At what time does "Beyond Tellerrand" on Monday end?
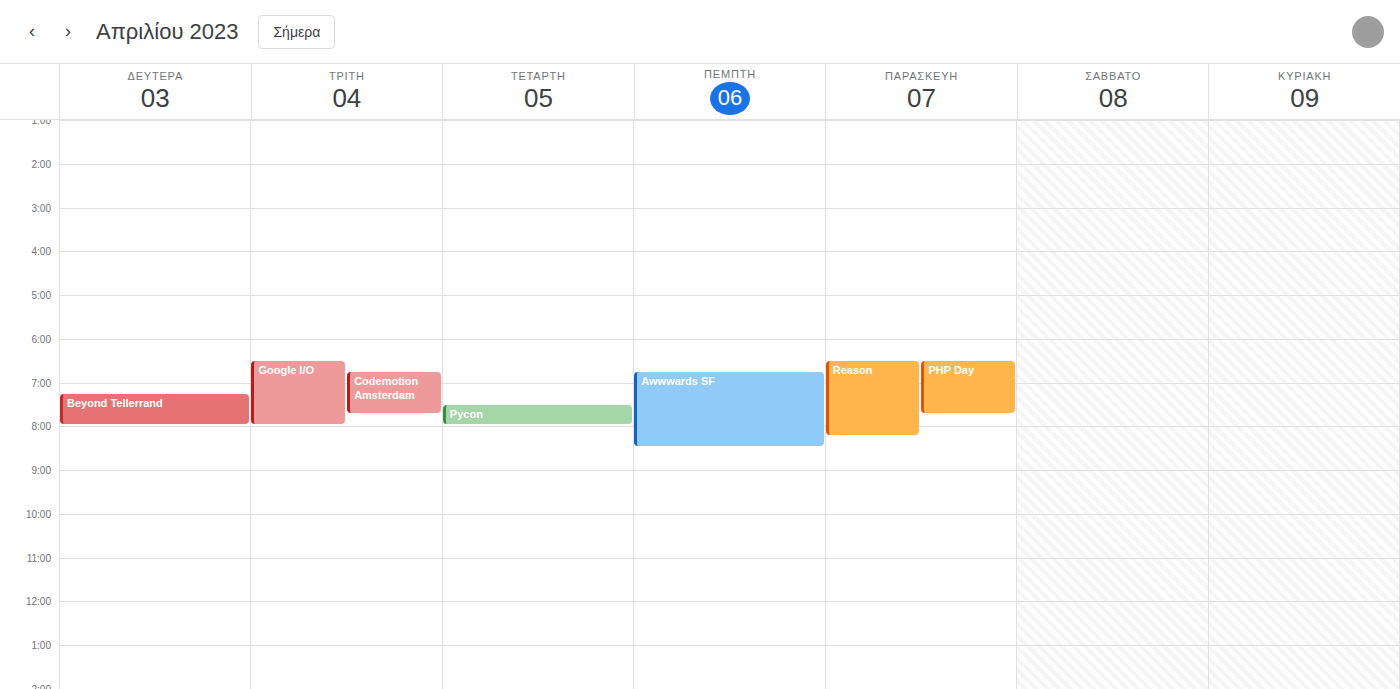
8:00 AM